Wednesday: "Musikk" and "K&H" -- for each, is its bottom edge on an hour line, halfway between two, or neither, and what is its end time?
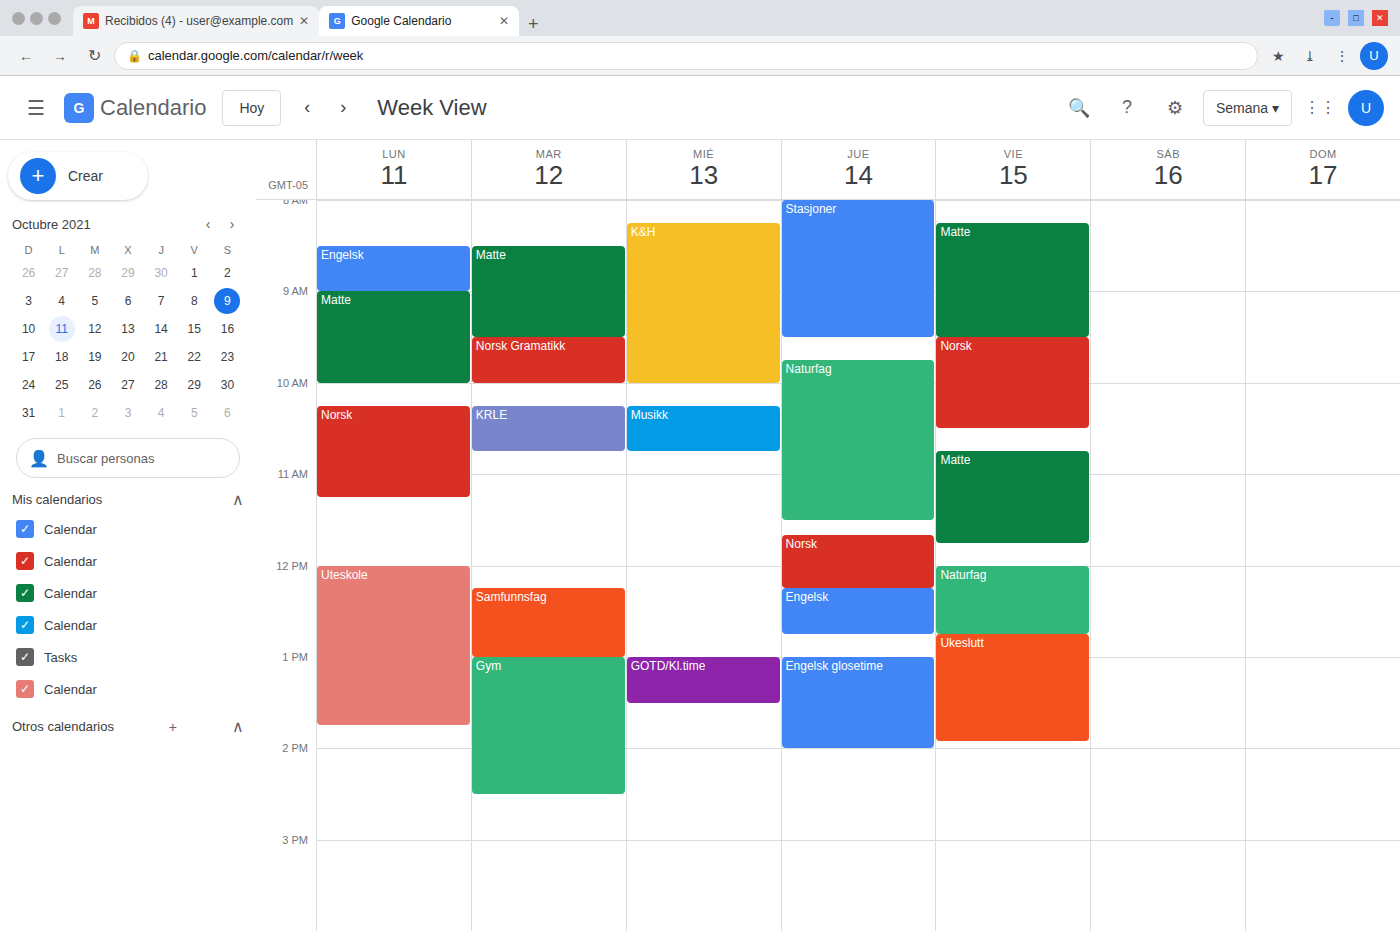
"Musikk": 10:45 AM, neither: three quarters of the way from the 10 AM line to the 11 AM line. "K&H": 10:00 AM, exactly on the 10 AM line.